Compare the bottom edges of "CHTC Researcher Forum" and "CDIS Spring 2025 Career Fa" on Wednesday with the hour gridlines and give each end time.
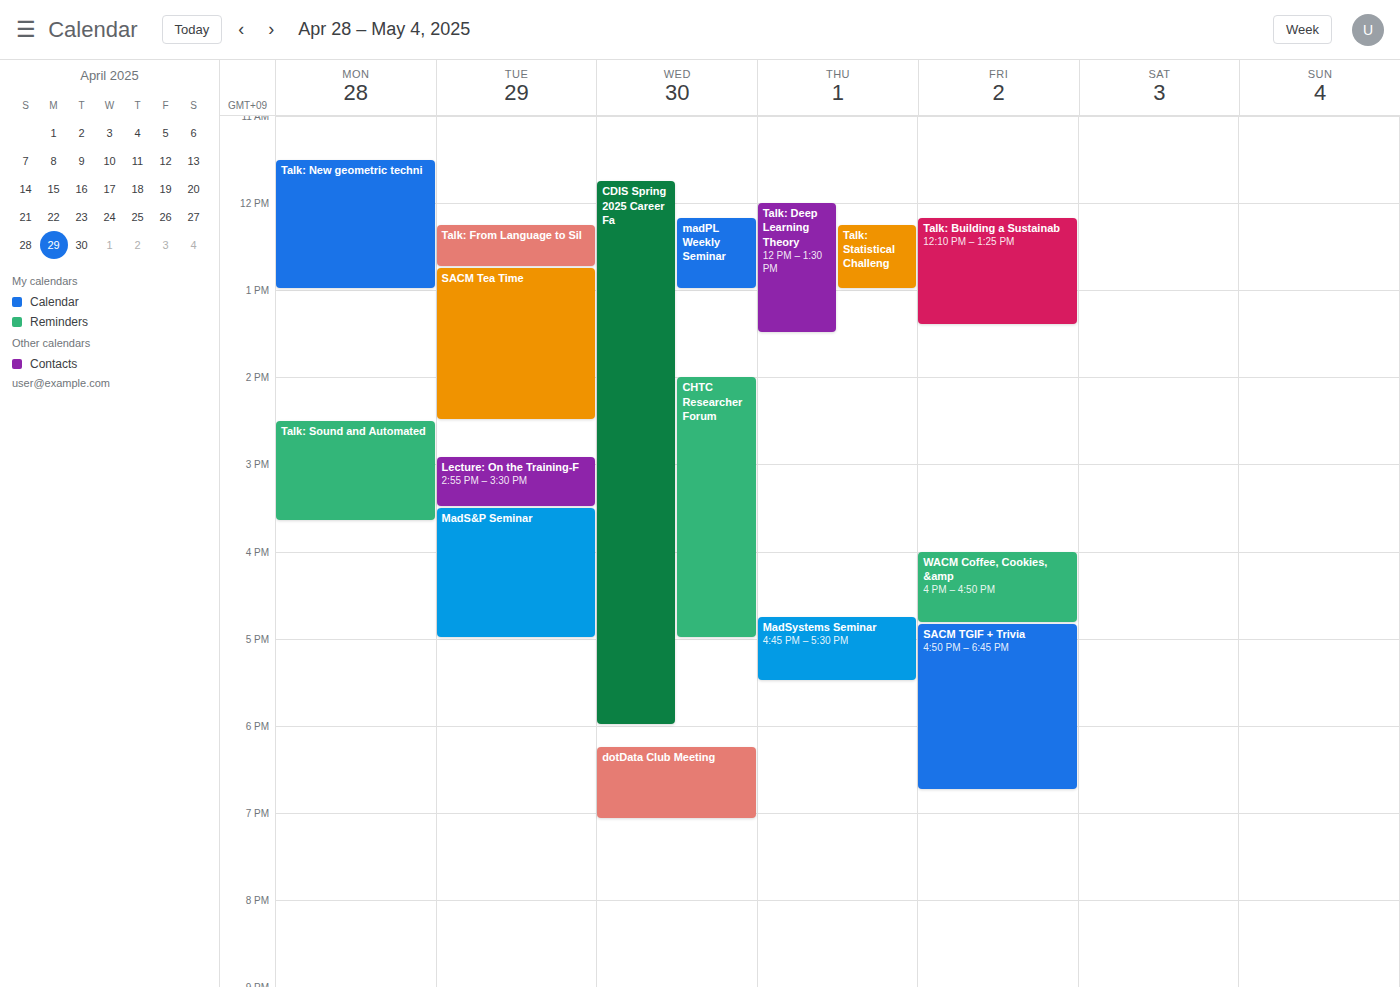
"CHTC Researcher Forum": 17:00, exactly on the 17:00 line. "CDIS Spring 2025 Career Fa": 18:00, exactly on the 18:00 line.